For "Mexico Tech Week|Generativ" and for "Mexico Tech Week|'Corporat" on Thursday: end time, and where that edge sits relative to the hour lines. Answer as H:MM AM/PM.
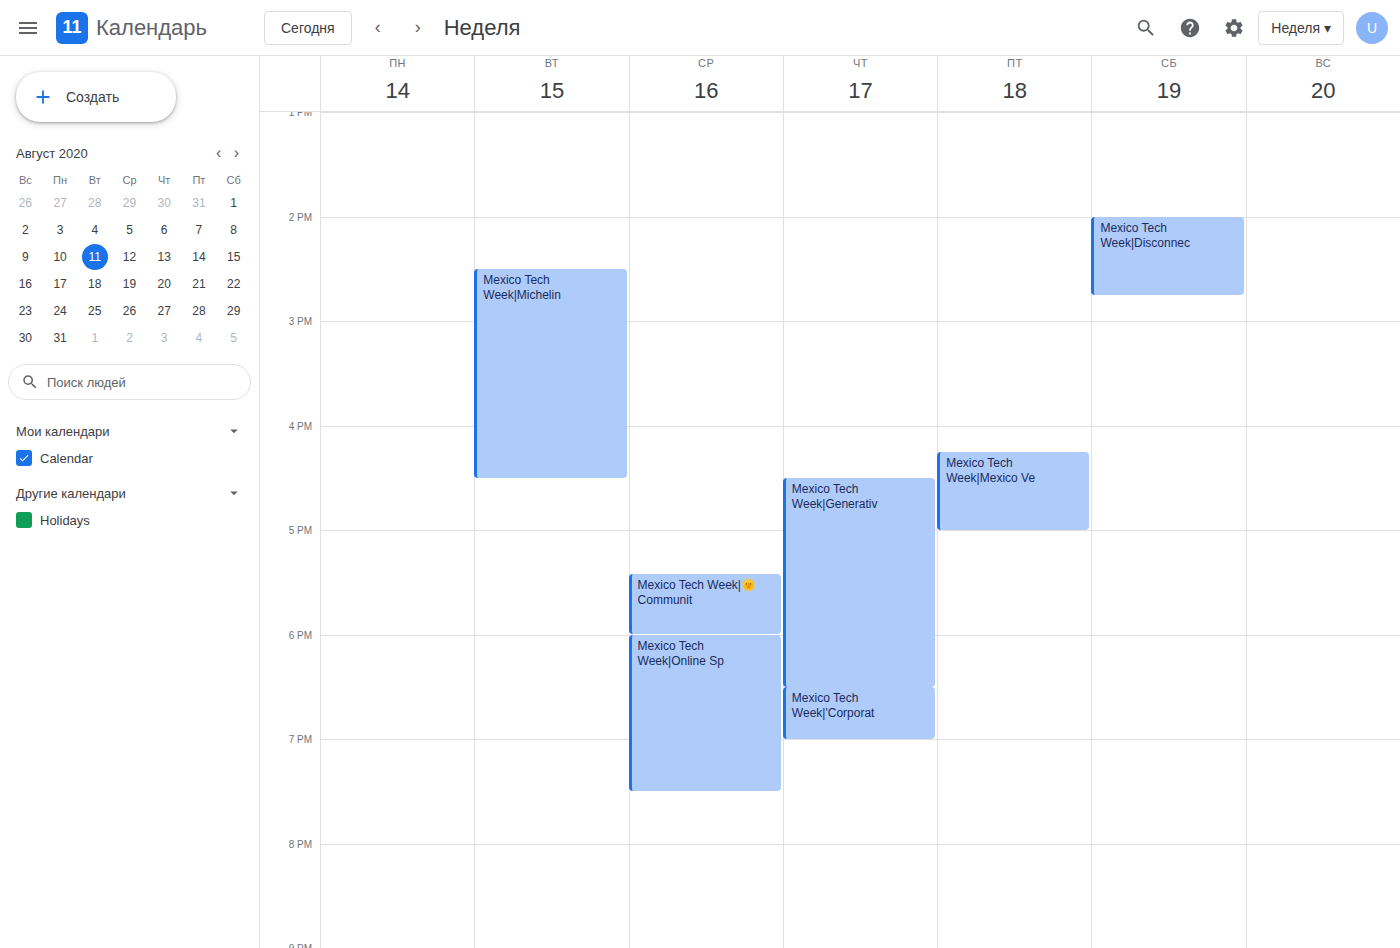
"Mexico Tech Week|Generativ": 6:30 PM, halfway between the 6 PM and 7 PM lines. "Mexico Tech Week|'Corporat": 7:00 PM, exactly on the 7 PM line.